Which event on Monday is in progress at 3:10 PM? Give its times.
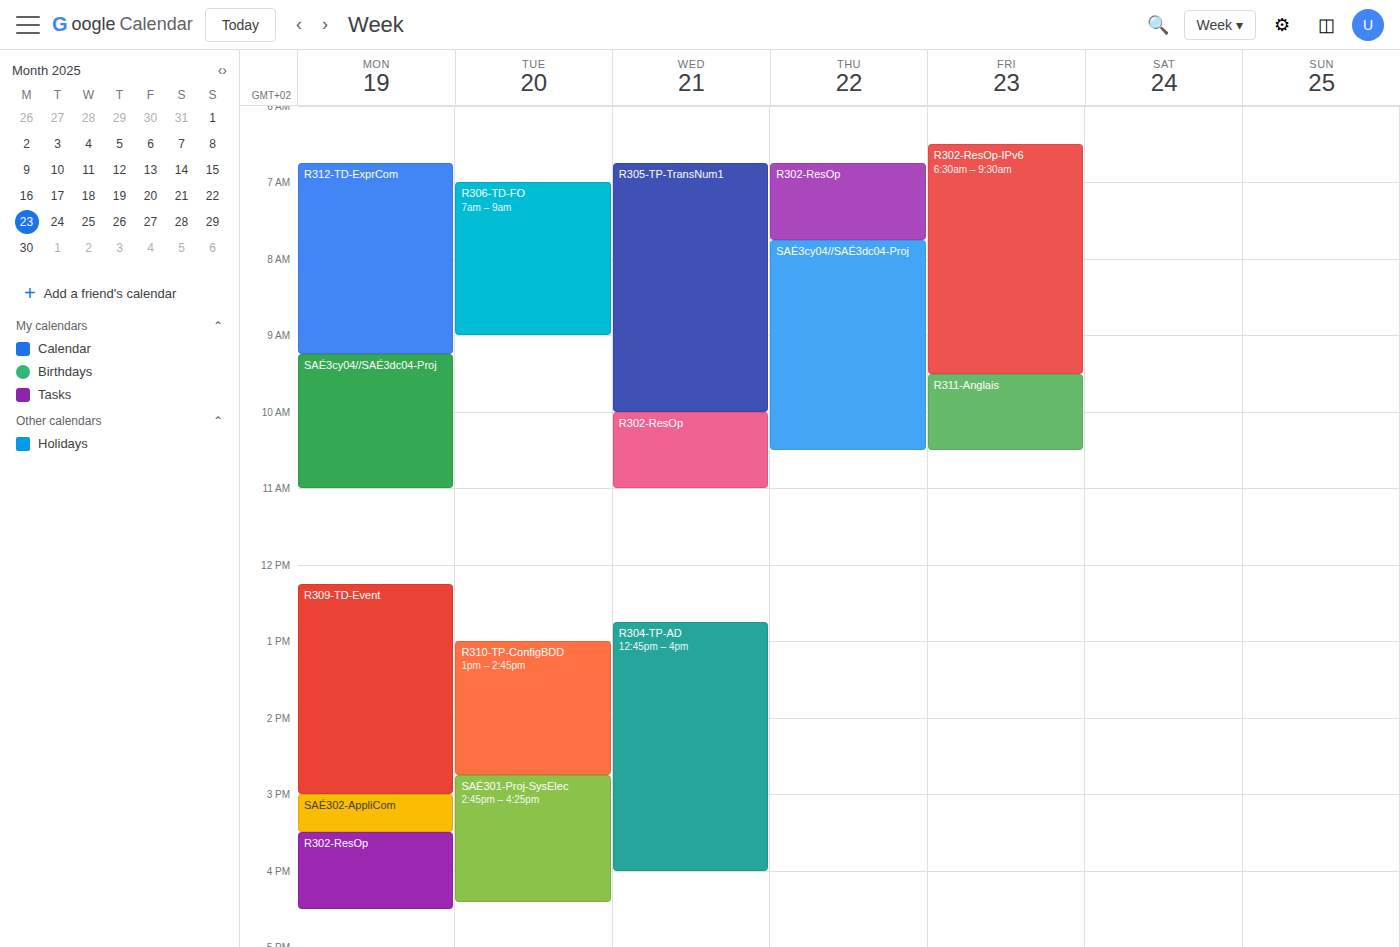
"SAÉ302-AppliCom", 3:00 PM to 3:30 PM